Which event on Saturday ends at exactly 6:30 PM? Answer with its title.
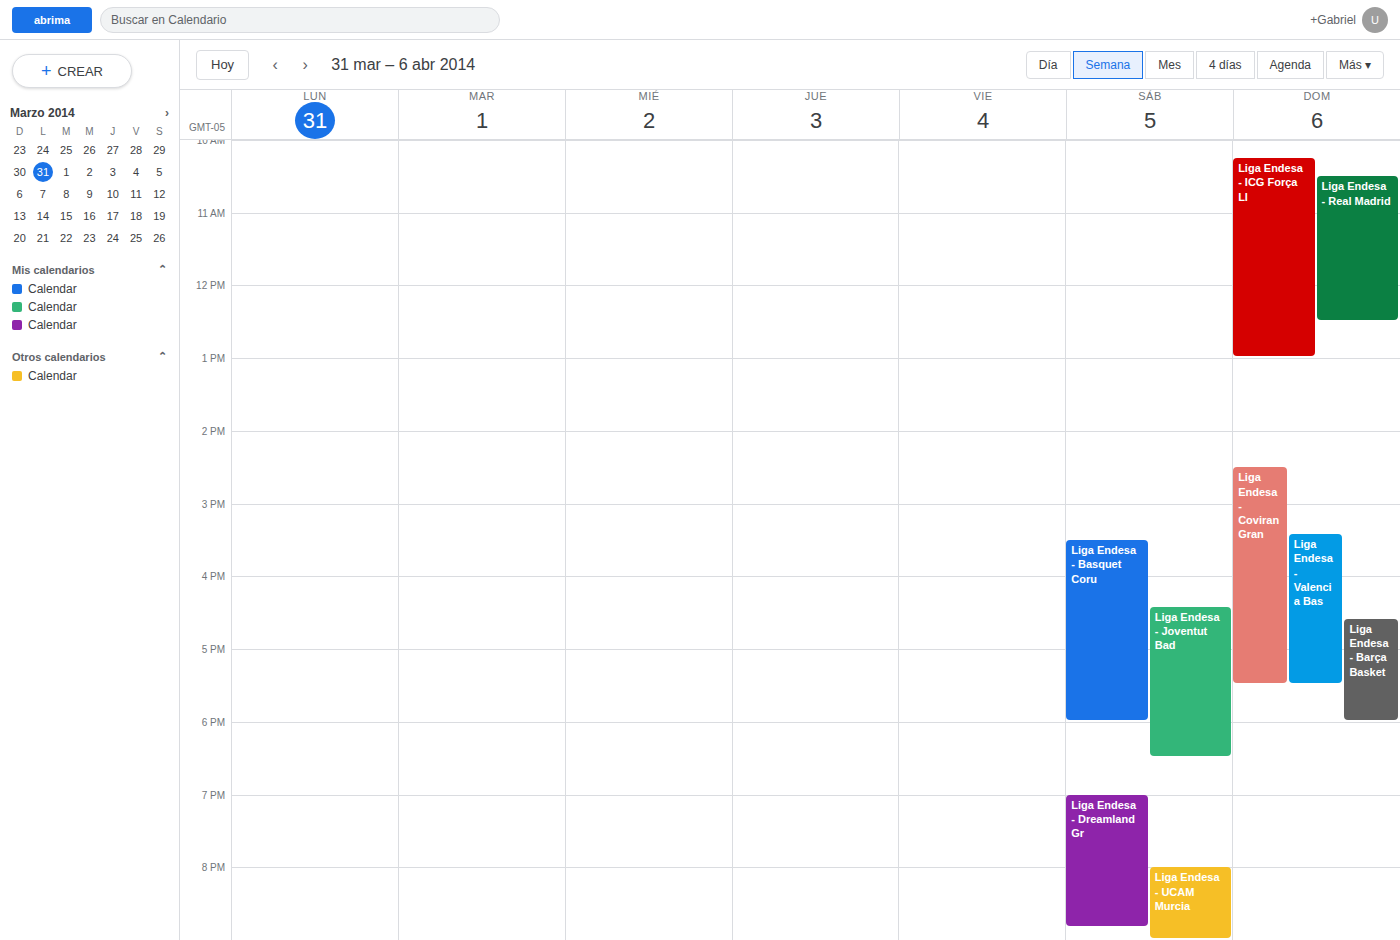
"Liga Endesa - Joventut Bad"